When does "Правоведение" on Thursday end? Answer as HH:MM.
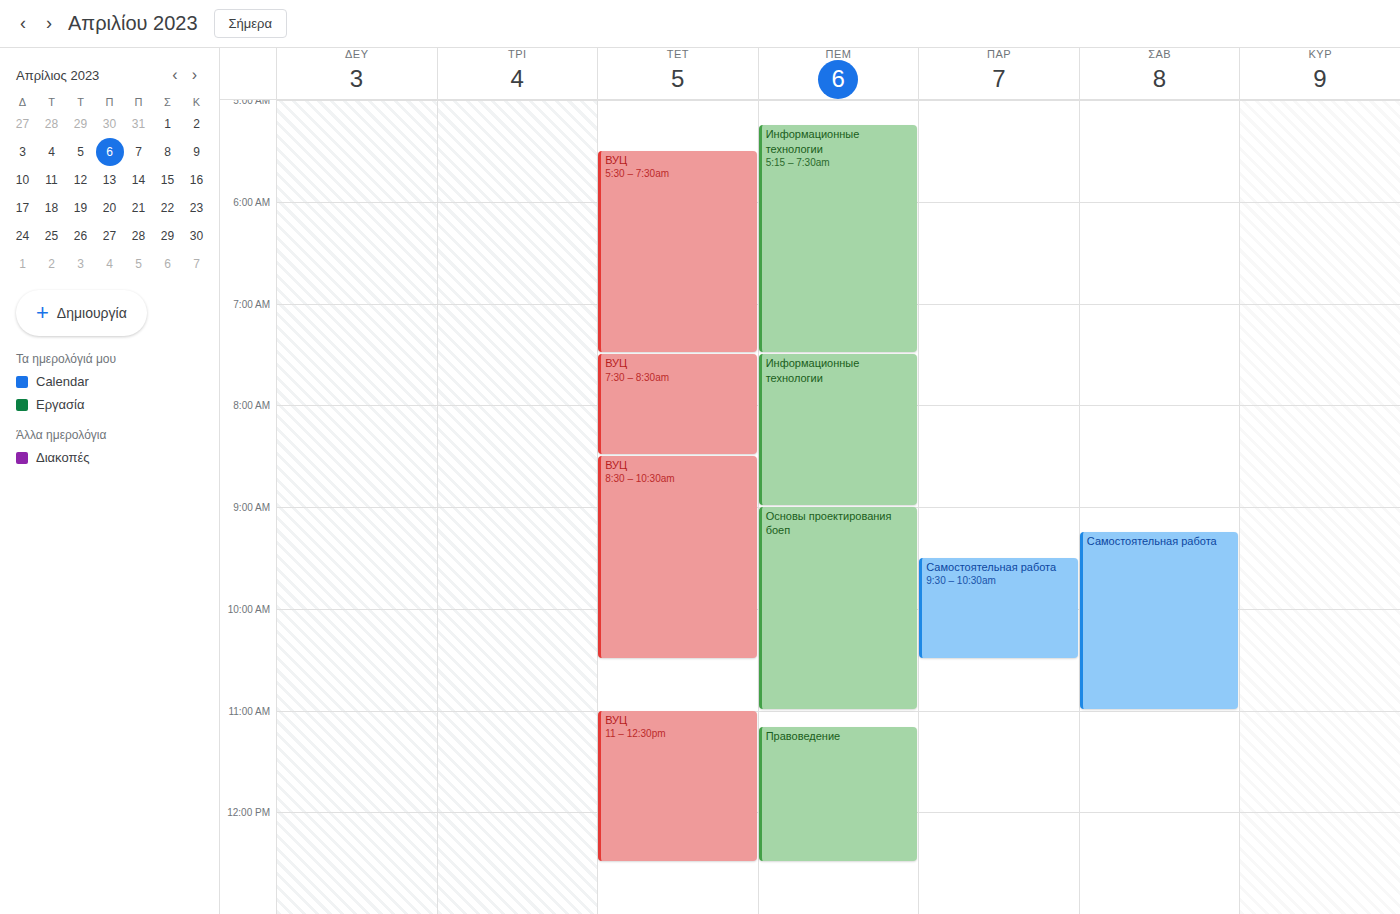
12:30